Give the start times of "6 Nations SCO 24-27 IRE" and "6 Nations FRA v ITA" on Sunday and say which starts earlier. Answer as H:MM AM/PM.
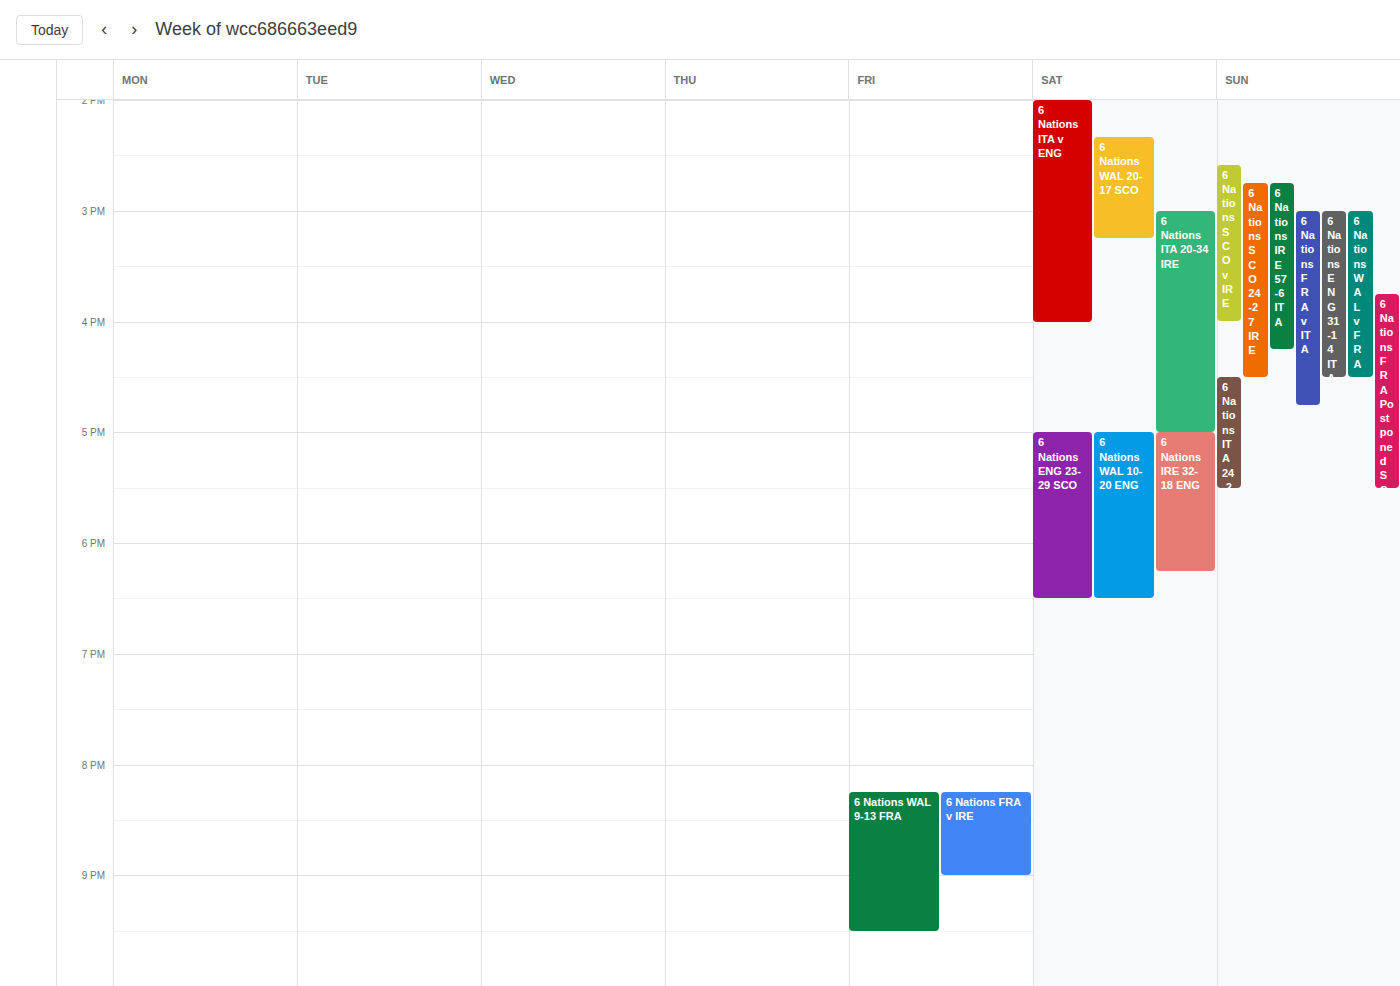
"6 Nations SCO 24-27 IRE" 2:45 PM; "6 Nations FRA v ITA" 3:00 PM.